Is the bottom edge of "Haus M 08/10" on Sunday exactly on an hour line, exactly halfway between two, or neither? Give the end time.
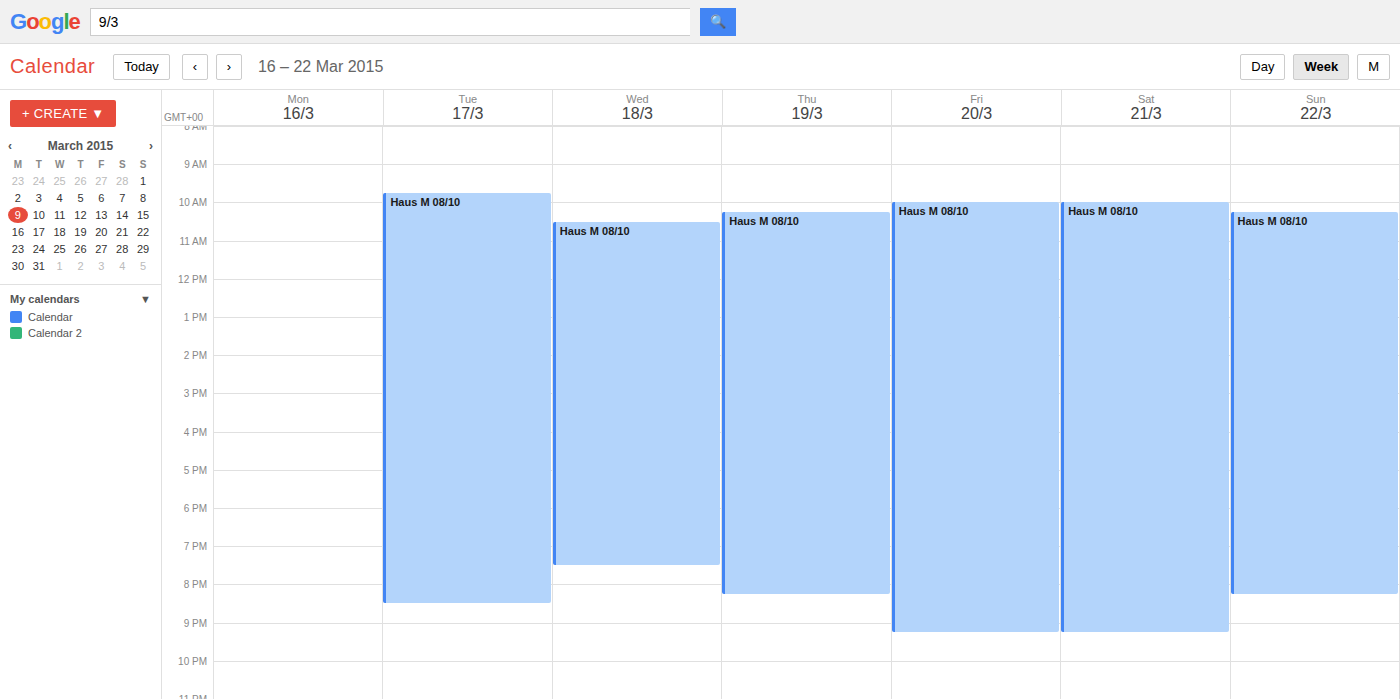
8:15 PM -- neither: a quarter of the way from the 8 PM line to the 9 PM line.